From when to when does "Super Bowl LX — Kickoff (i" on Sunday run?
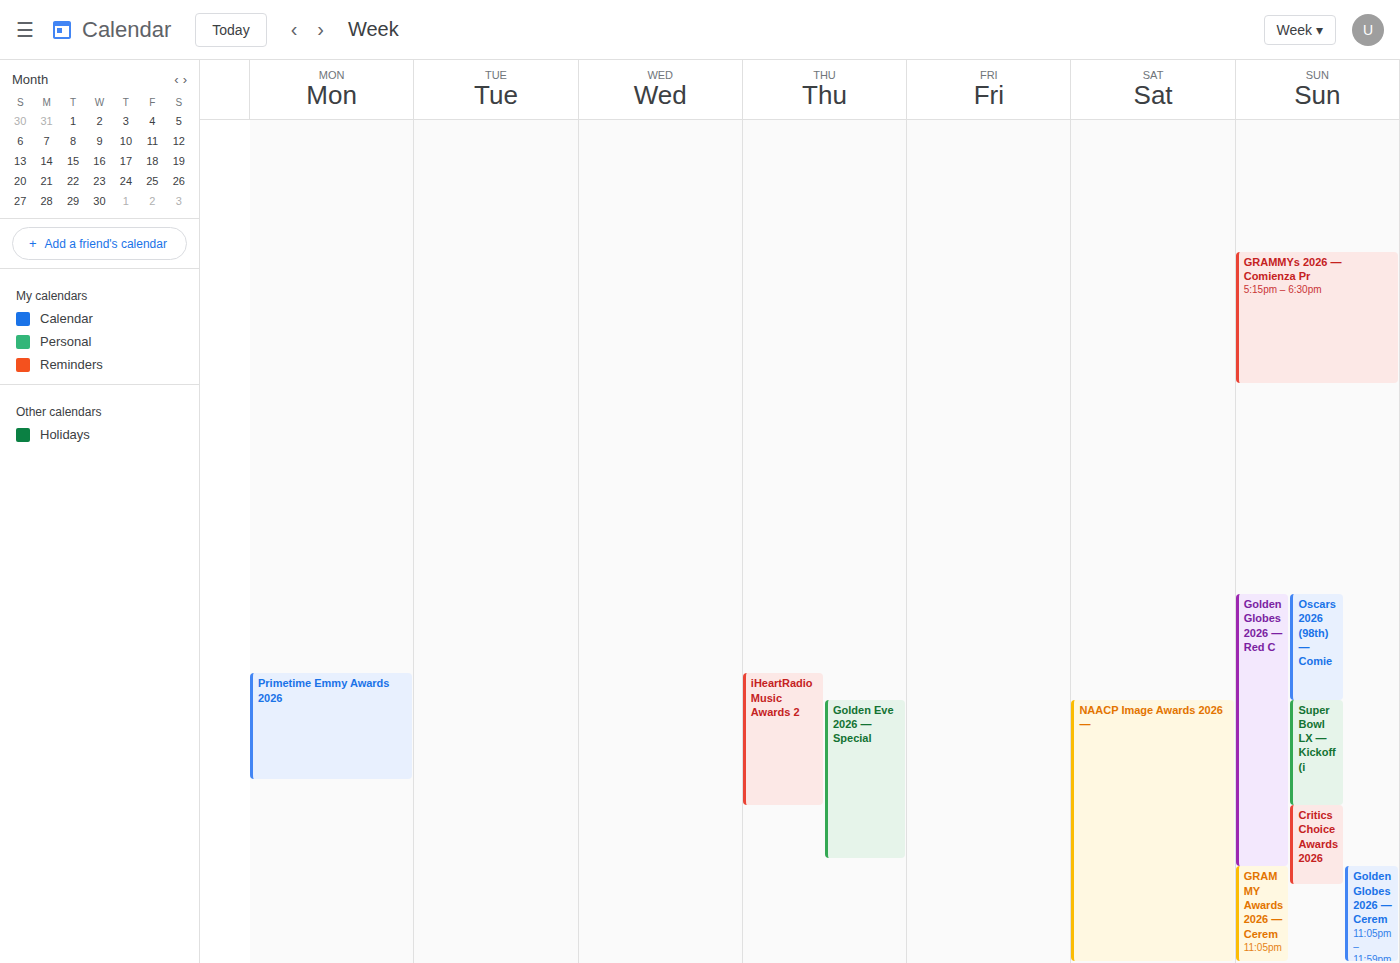
9:30 PM to 10:30 PM